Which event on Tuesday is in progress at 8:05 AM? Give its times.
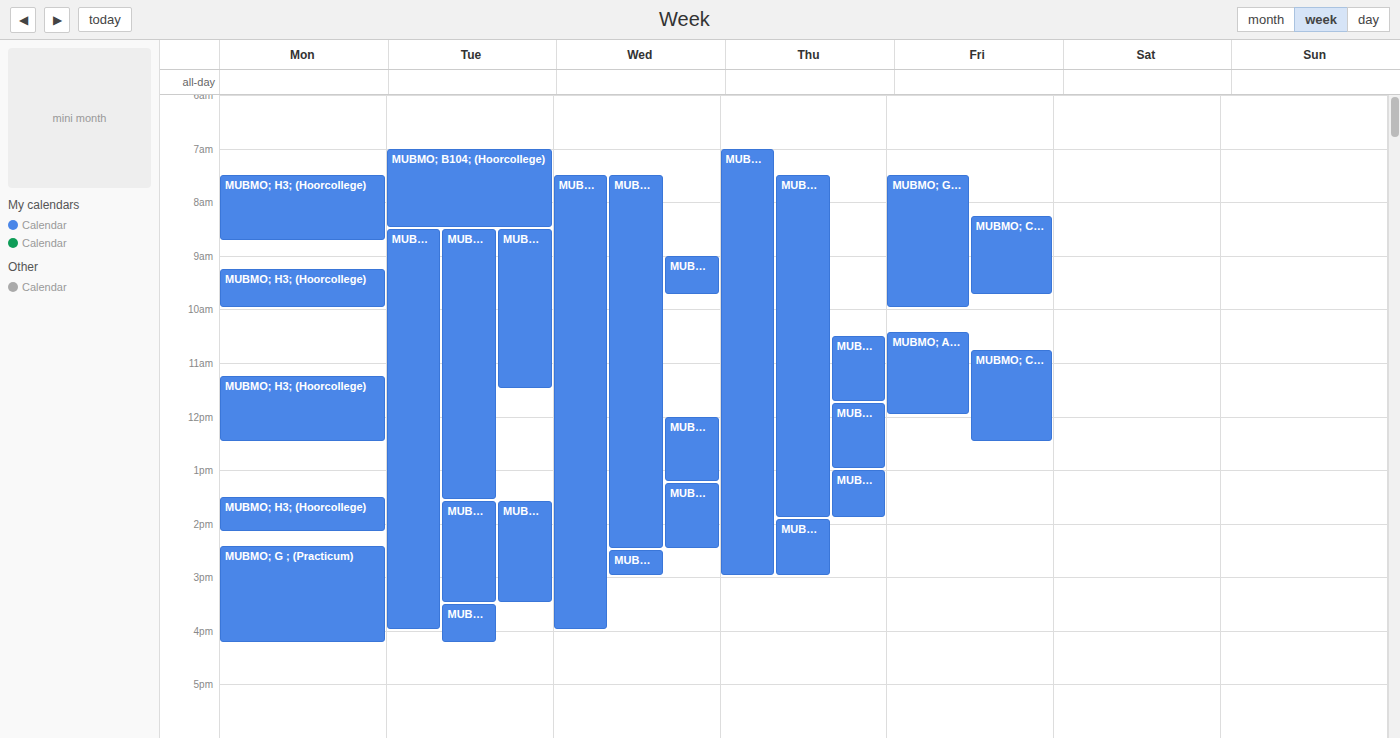
"MUBMO; B104; (Hoorcollege)", 7:00 AM to 8:30 AM